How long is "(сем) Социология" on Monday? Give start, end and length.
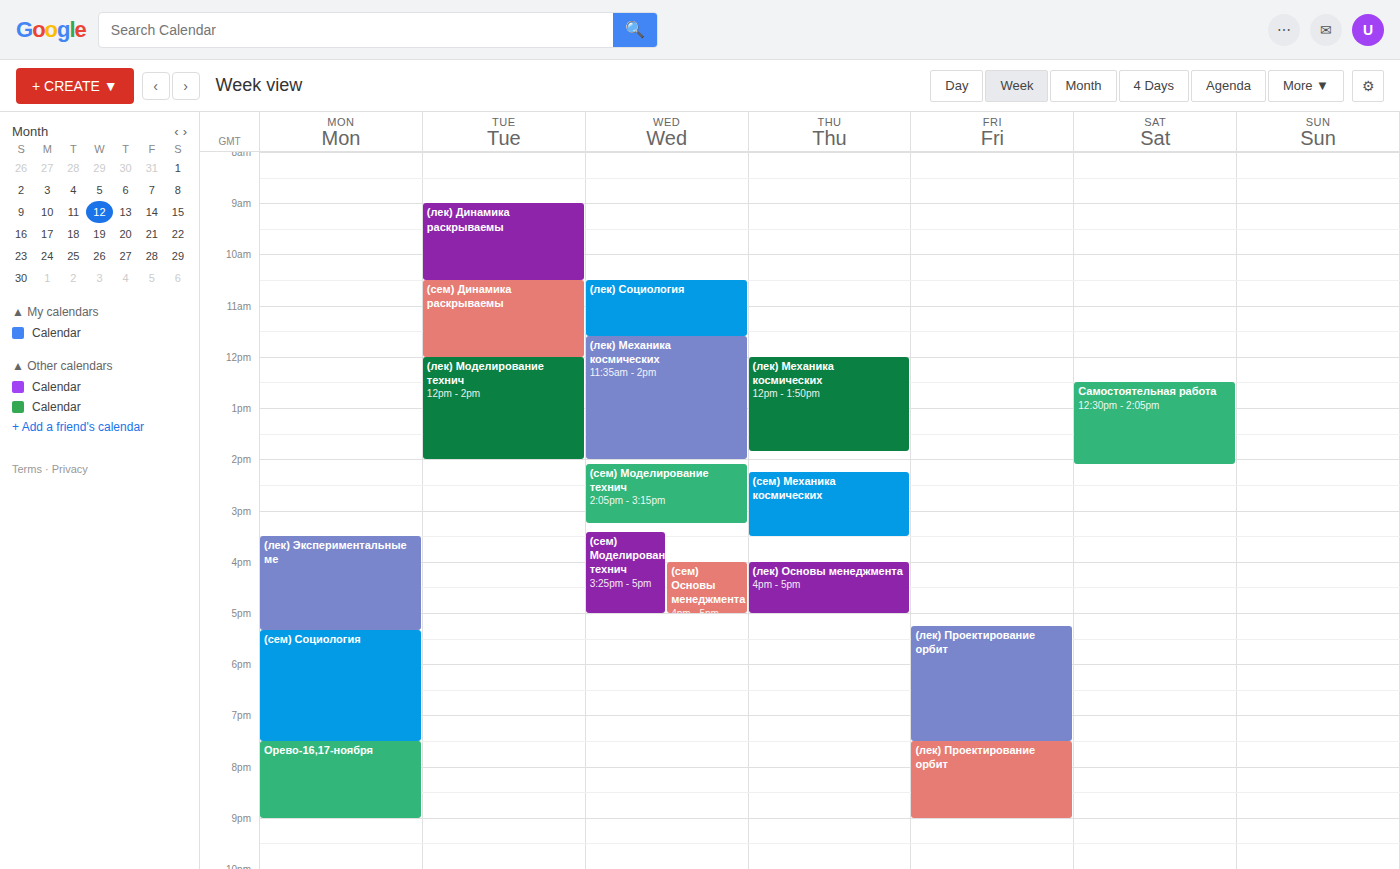
5:20 PM to 7:30 PM, 2 hours 10 minutes